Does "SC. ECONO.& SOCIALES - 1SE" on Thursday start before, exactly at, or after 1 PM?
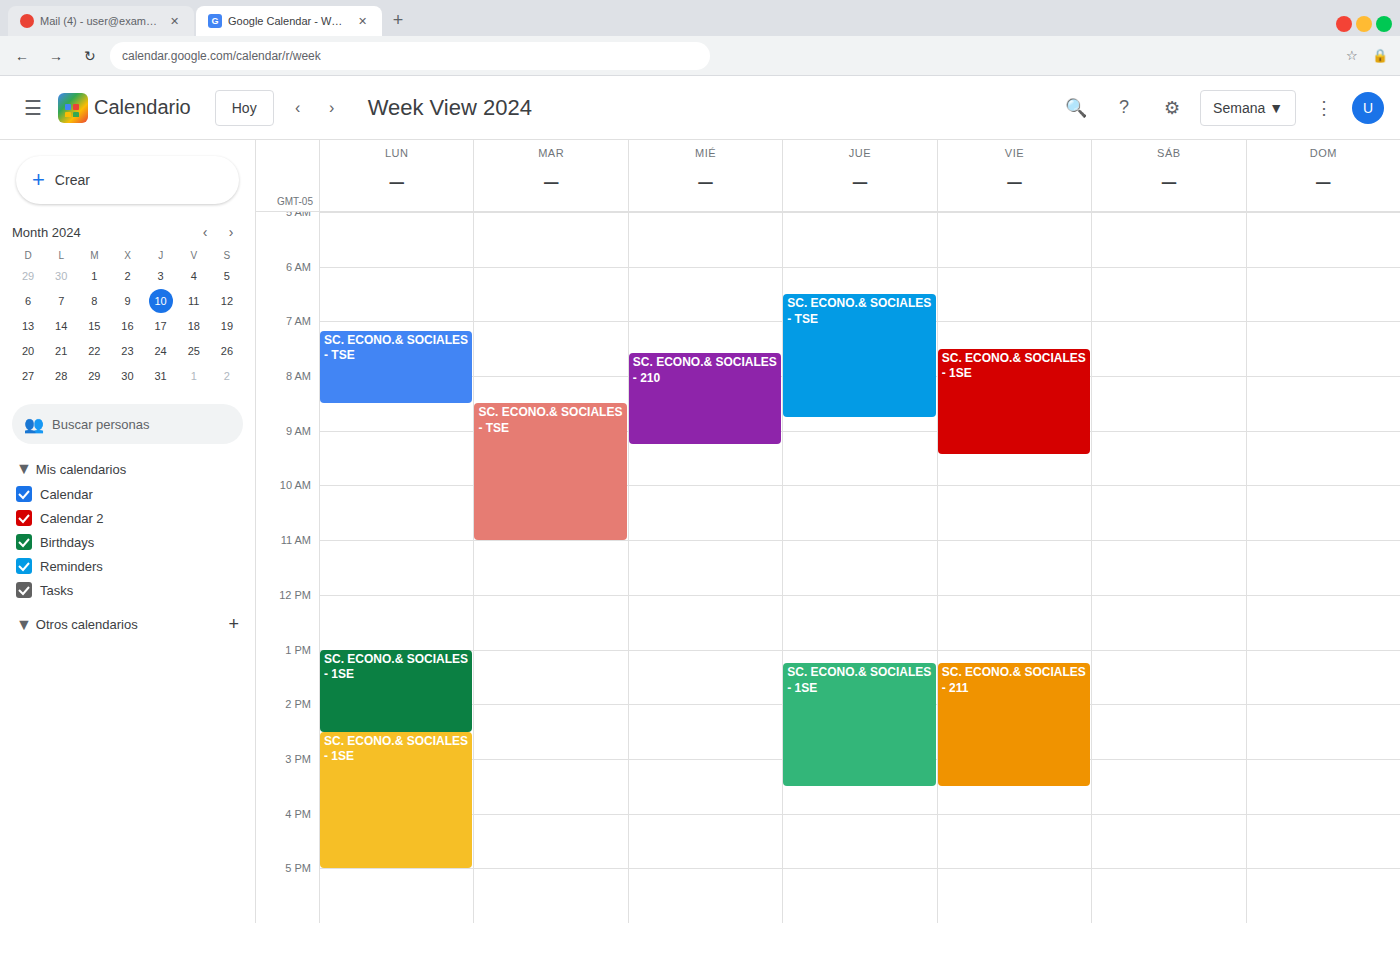
1:15 PM -- after 1 PM, 15 minutes below the 1 PM line.